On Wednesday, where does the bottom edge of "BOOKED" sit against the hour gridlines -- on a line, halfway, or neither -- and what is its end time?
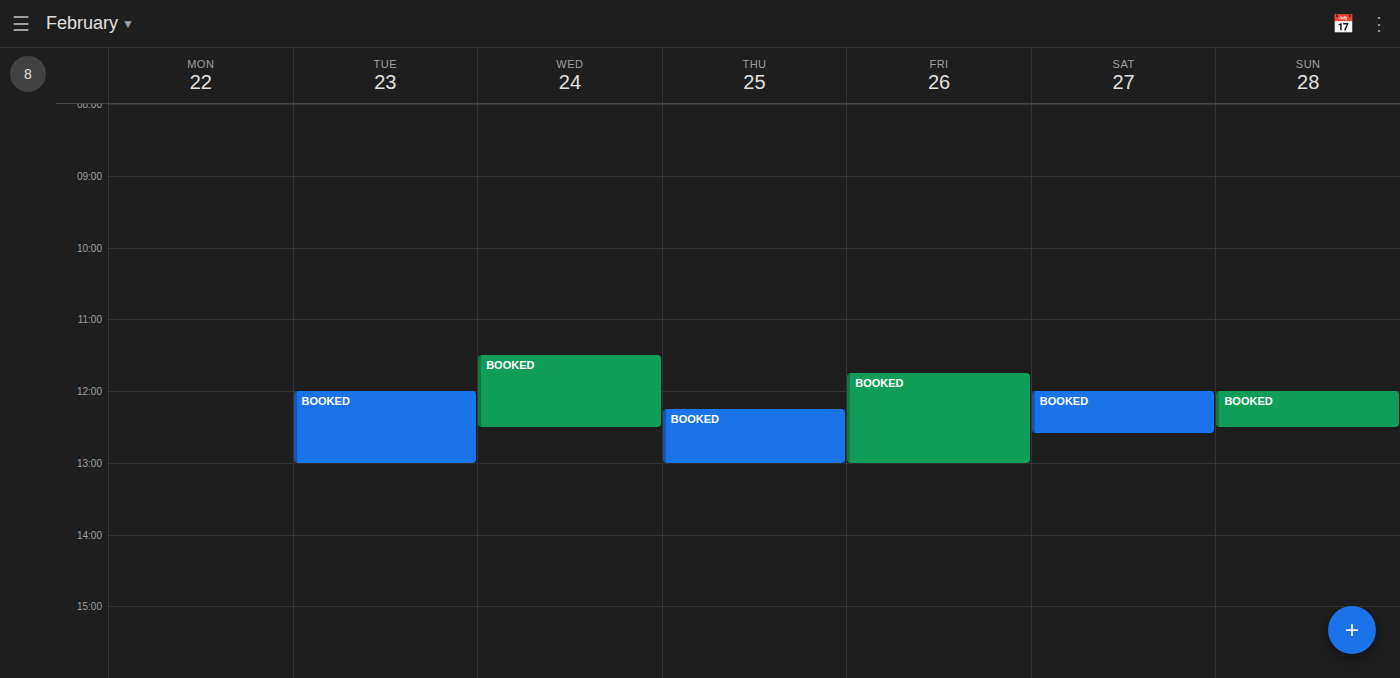
12:30 PM -- halfway between the 12 PM and 1 PM lines.